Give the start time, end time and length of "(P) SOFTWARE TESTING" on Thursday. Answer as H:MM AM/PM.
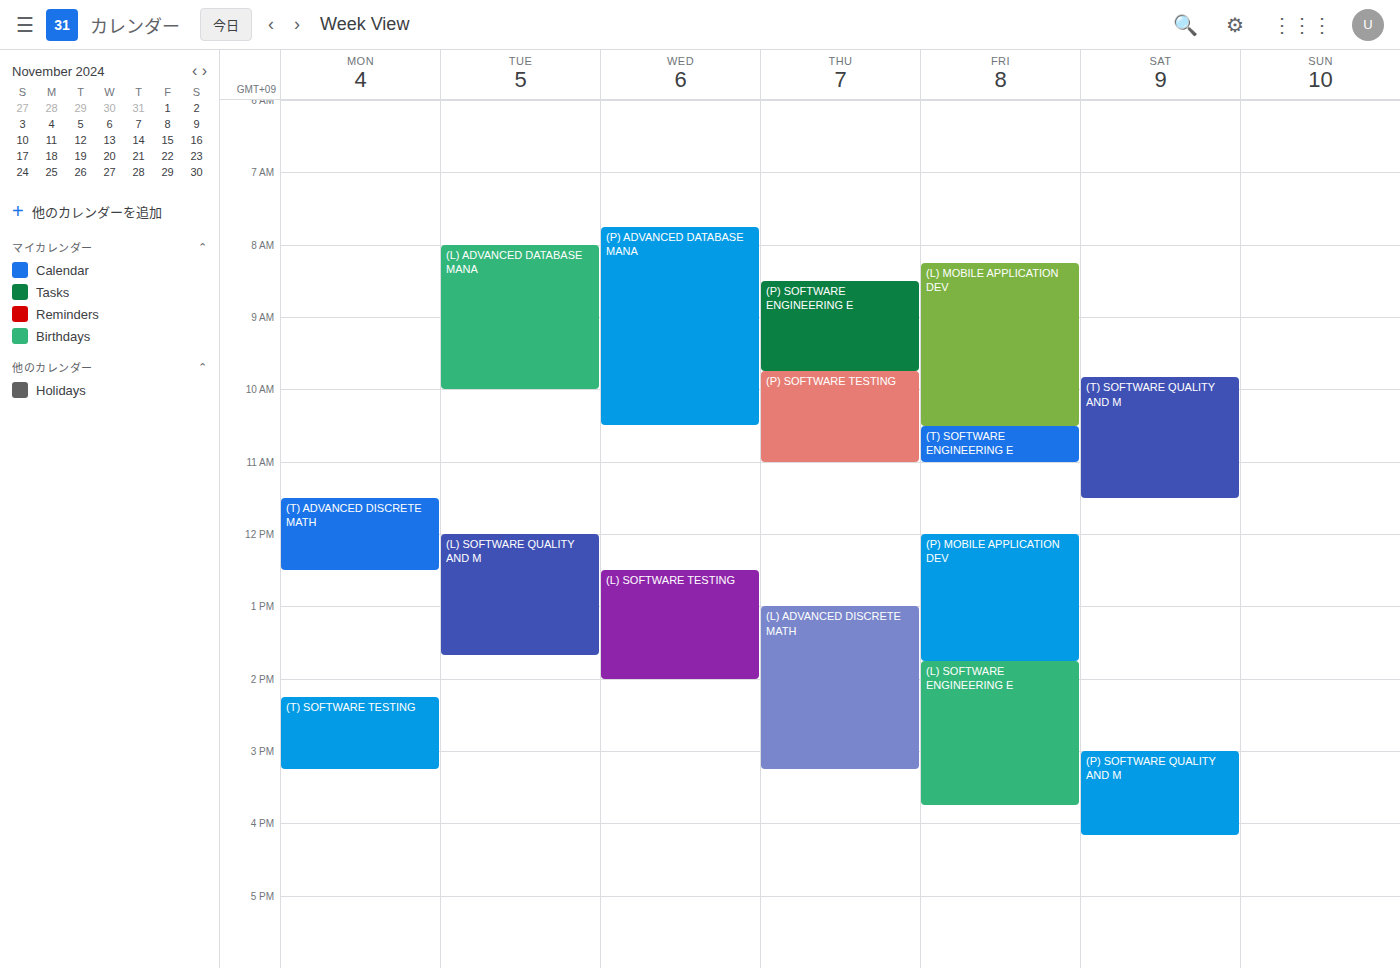
9:45 AM to 11:00 AM, 1 hour 15 minutes